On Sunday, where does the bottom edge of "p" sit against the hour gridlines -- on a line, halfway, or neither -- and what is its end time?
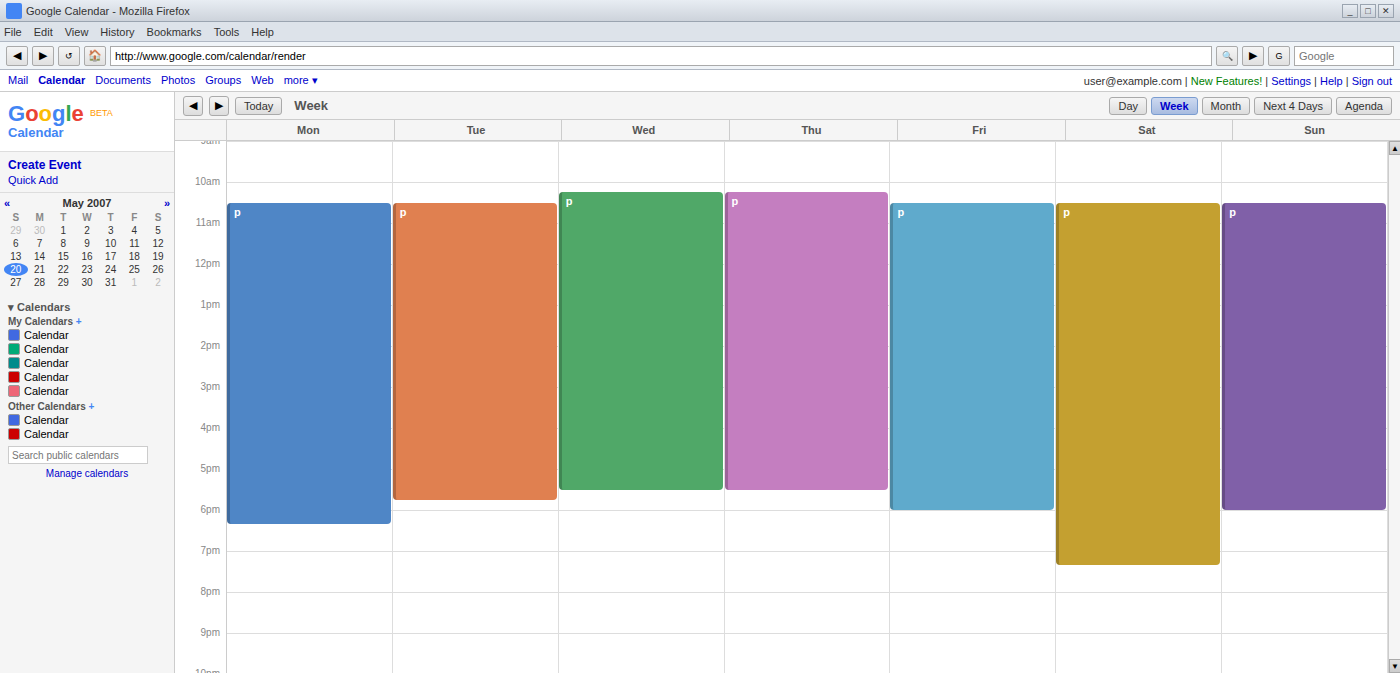
6:00 PM -- exactly on the 6 PM line.